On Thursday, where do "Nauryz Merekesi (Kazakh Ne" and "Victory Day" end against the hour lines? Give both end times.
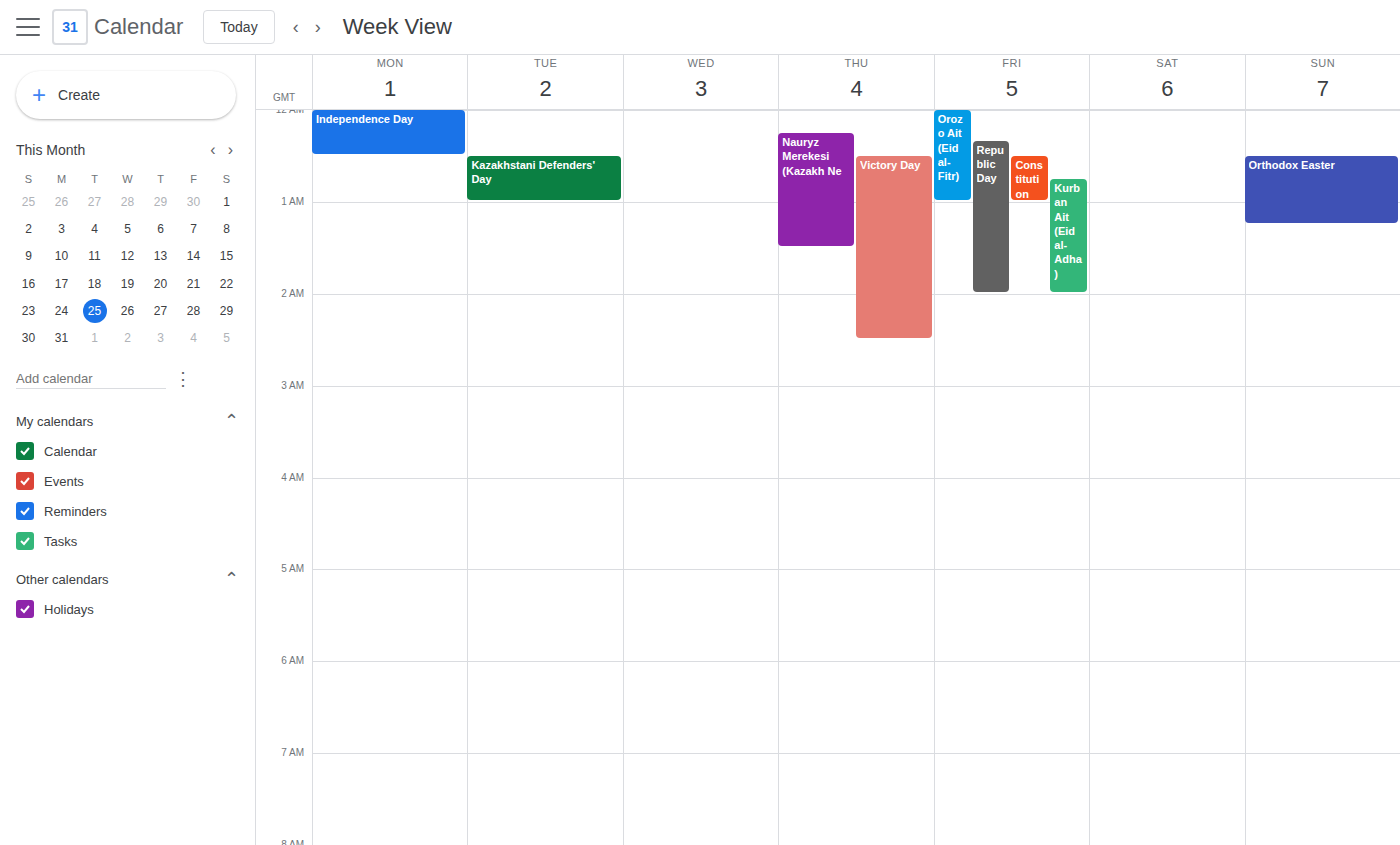
"Nauryz Merekesi (Kazakh Ne": 1:30 AM, halfway between the 1 AM and 2 AM lines. "Victory Day": 2:30 AM, halfway between the 2 AM and 3 AM lines.